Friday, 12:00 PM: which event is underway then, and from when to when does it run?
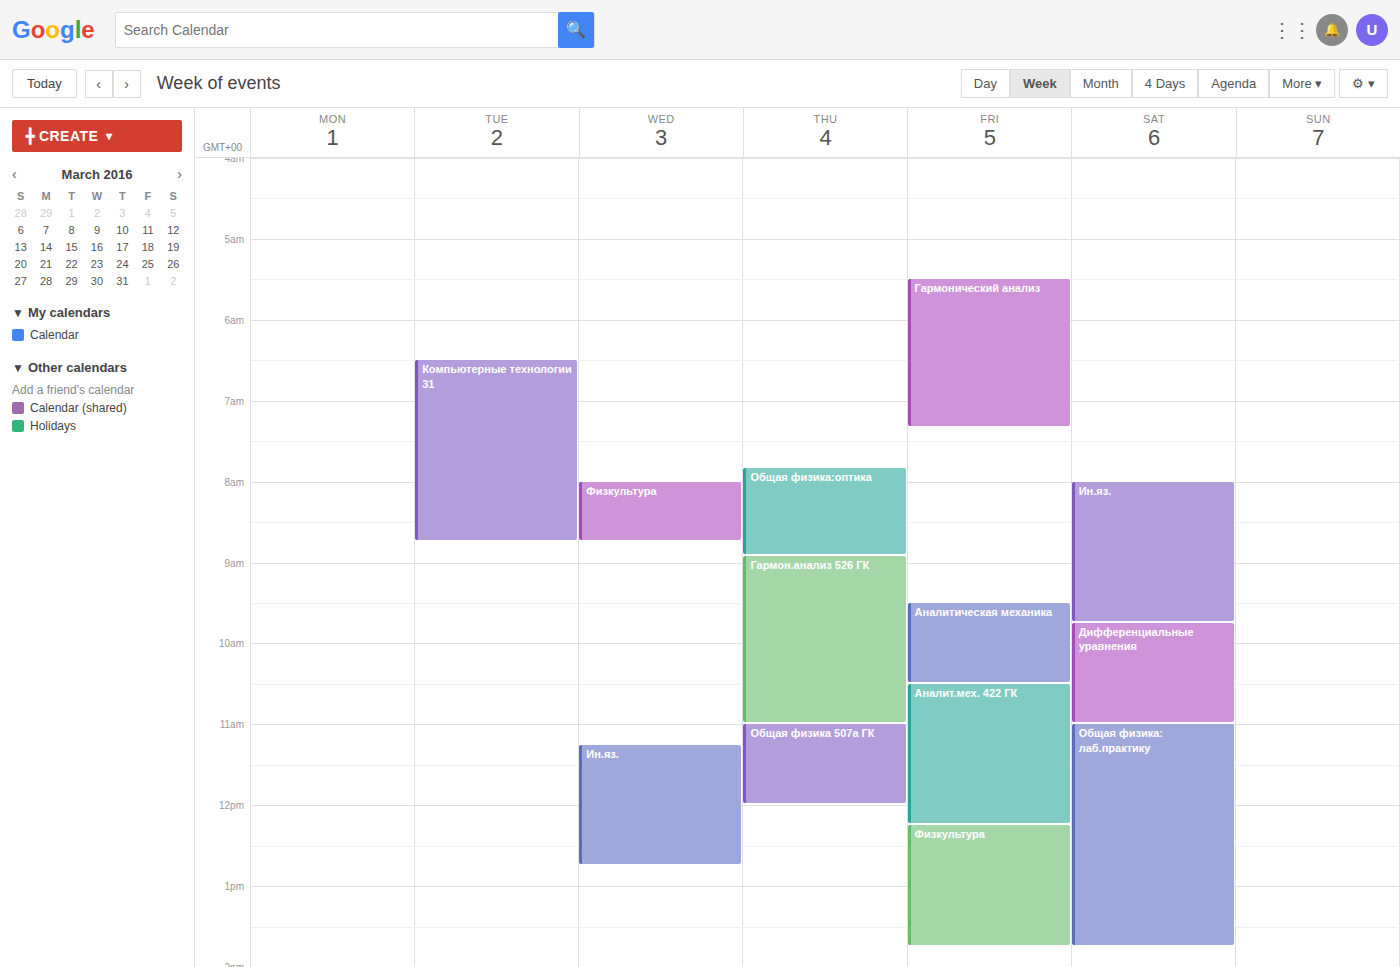
"Аналит.мех. 422 ГК", 10:30 AM to 12:15 PM